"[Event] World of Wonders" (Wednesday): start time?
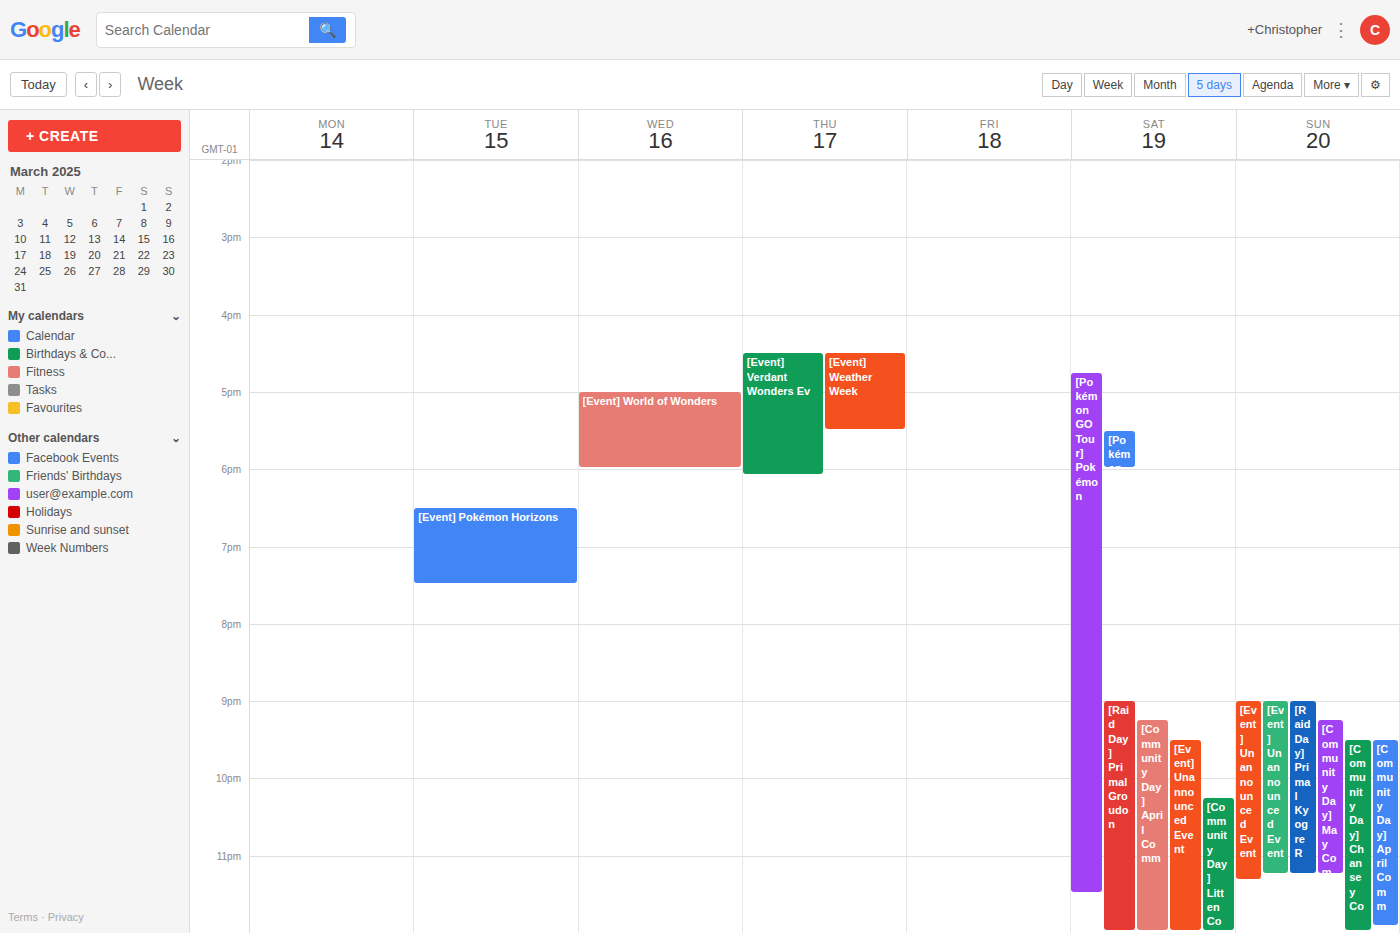
5:00 PM